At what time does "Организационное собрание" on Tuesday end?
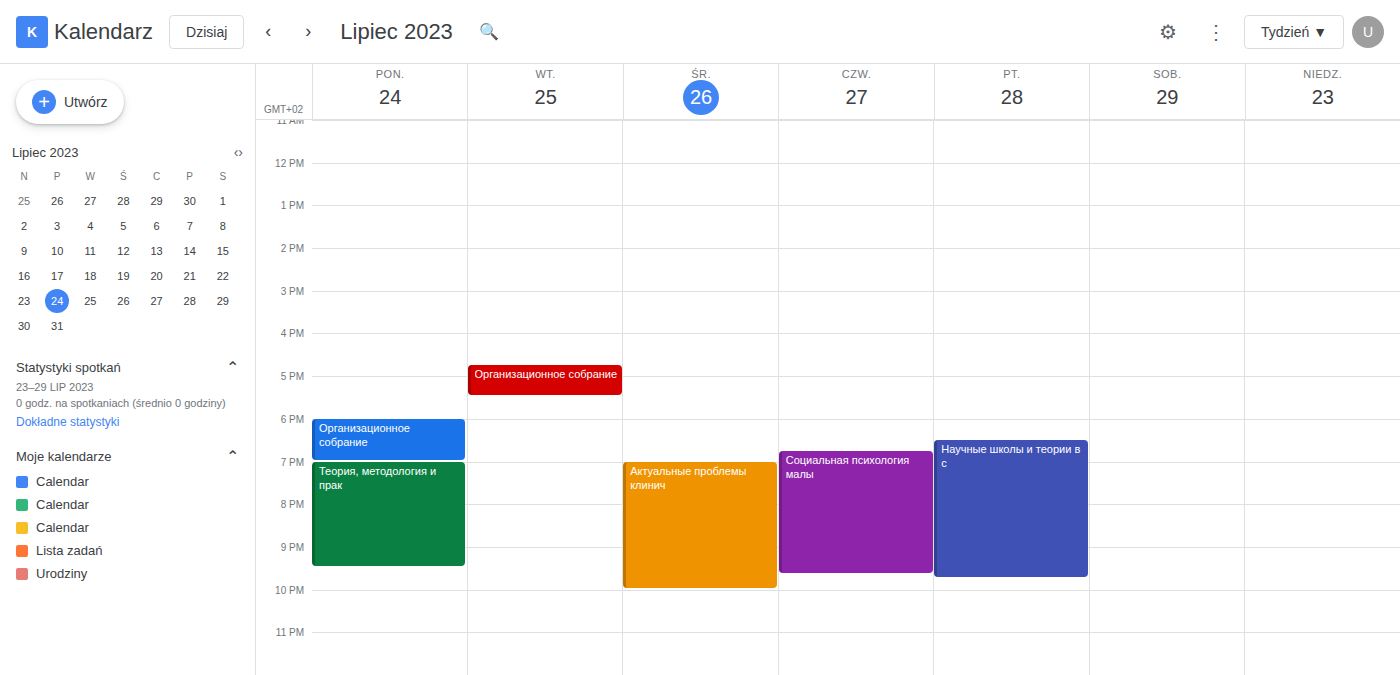
5:30 PM